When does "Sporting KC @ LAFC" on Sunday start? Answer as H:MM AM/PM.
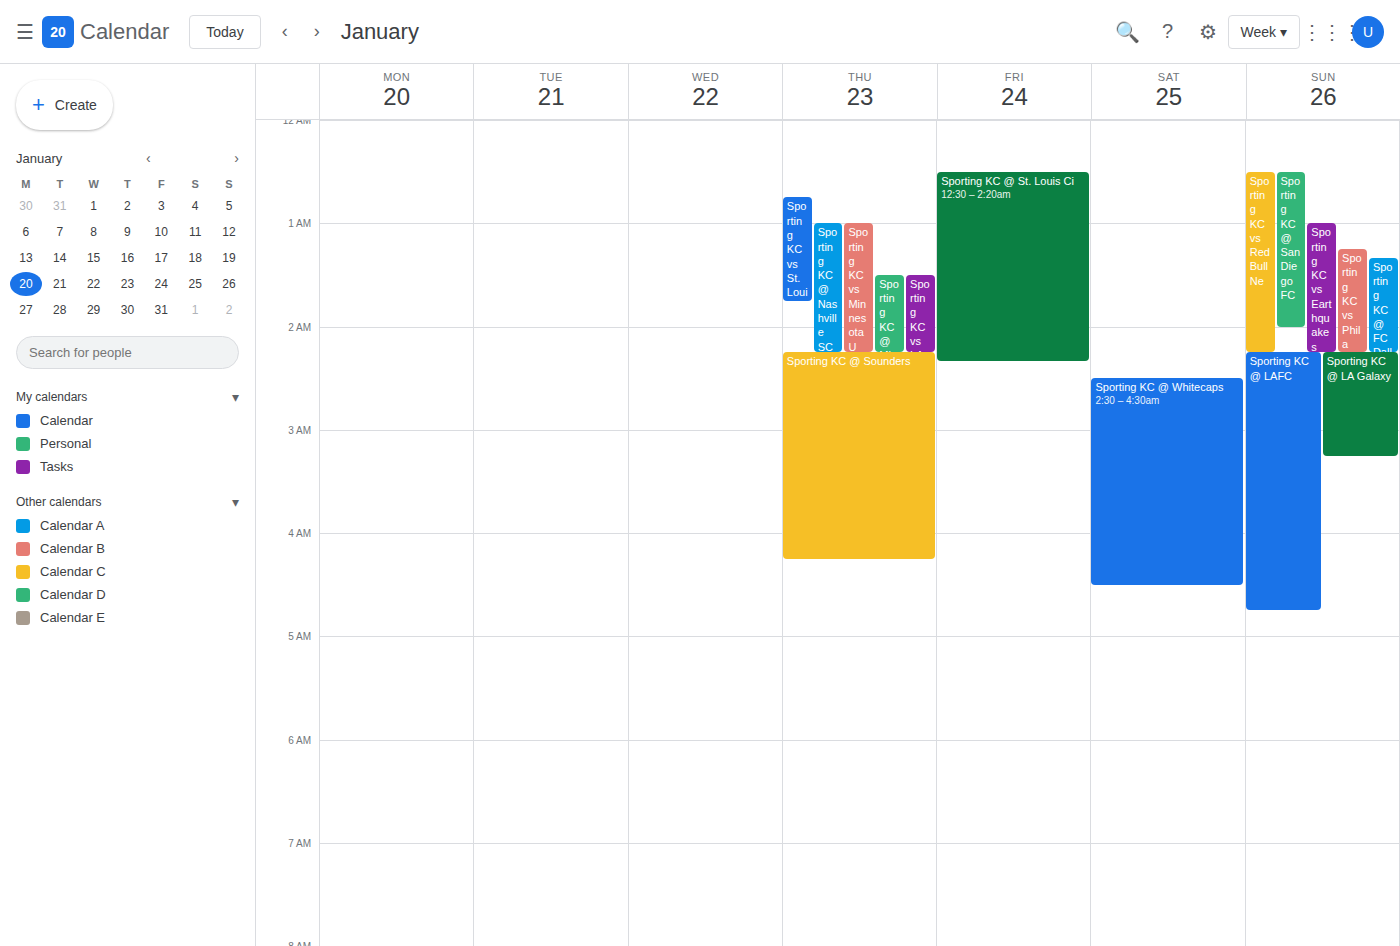
2:15 AM